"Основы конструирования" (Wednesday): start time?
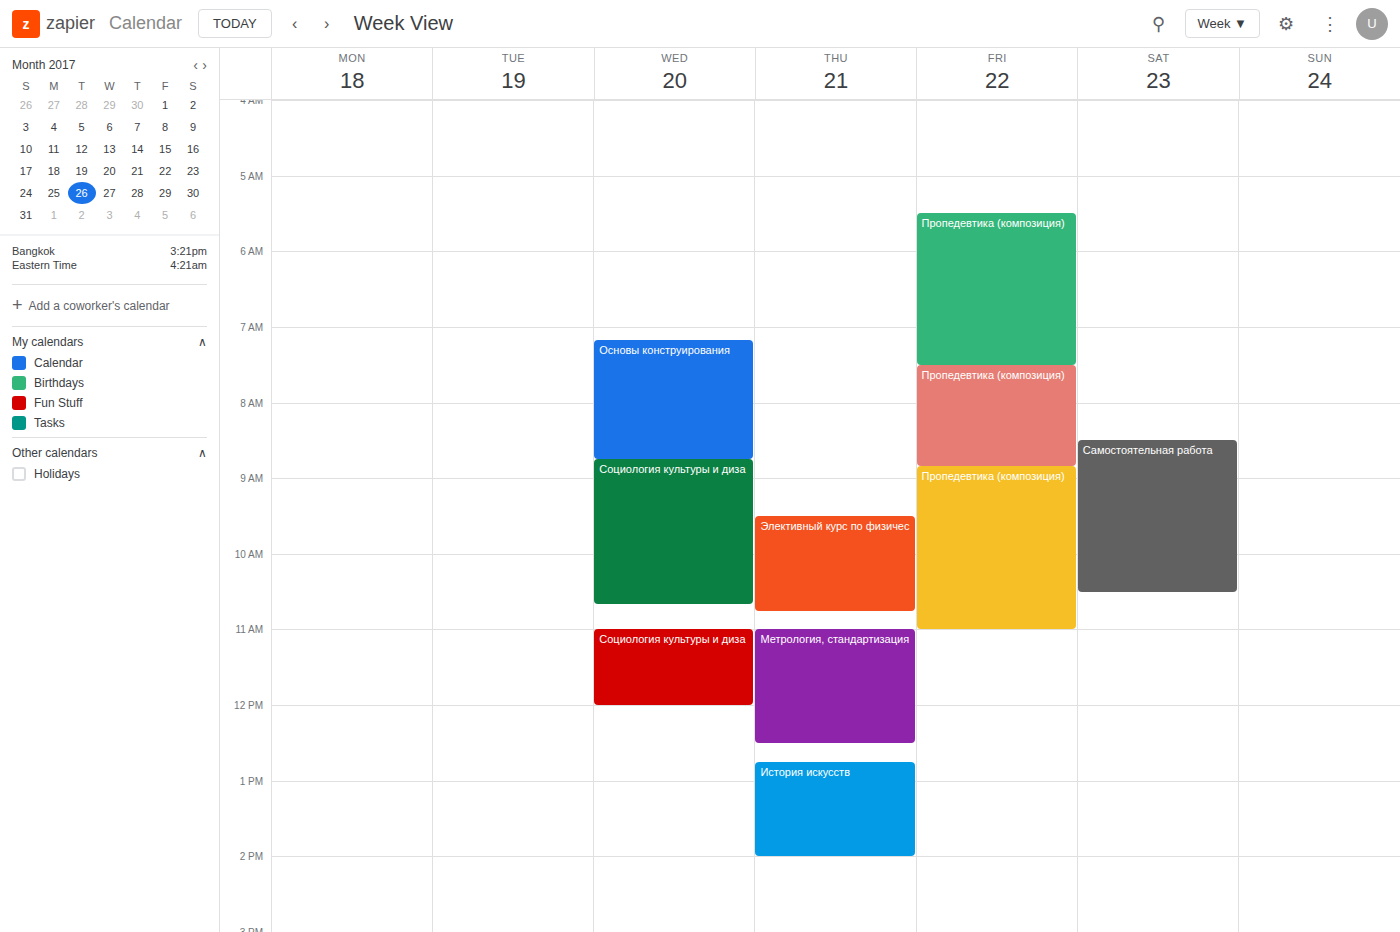
7:10 AM